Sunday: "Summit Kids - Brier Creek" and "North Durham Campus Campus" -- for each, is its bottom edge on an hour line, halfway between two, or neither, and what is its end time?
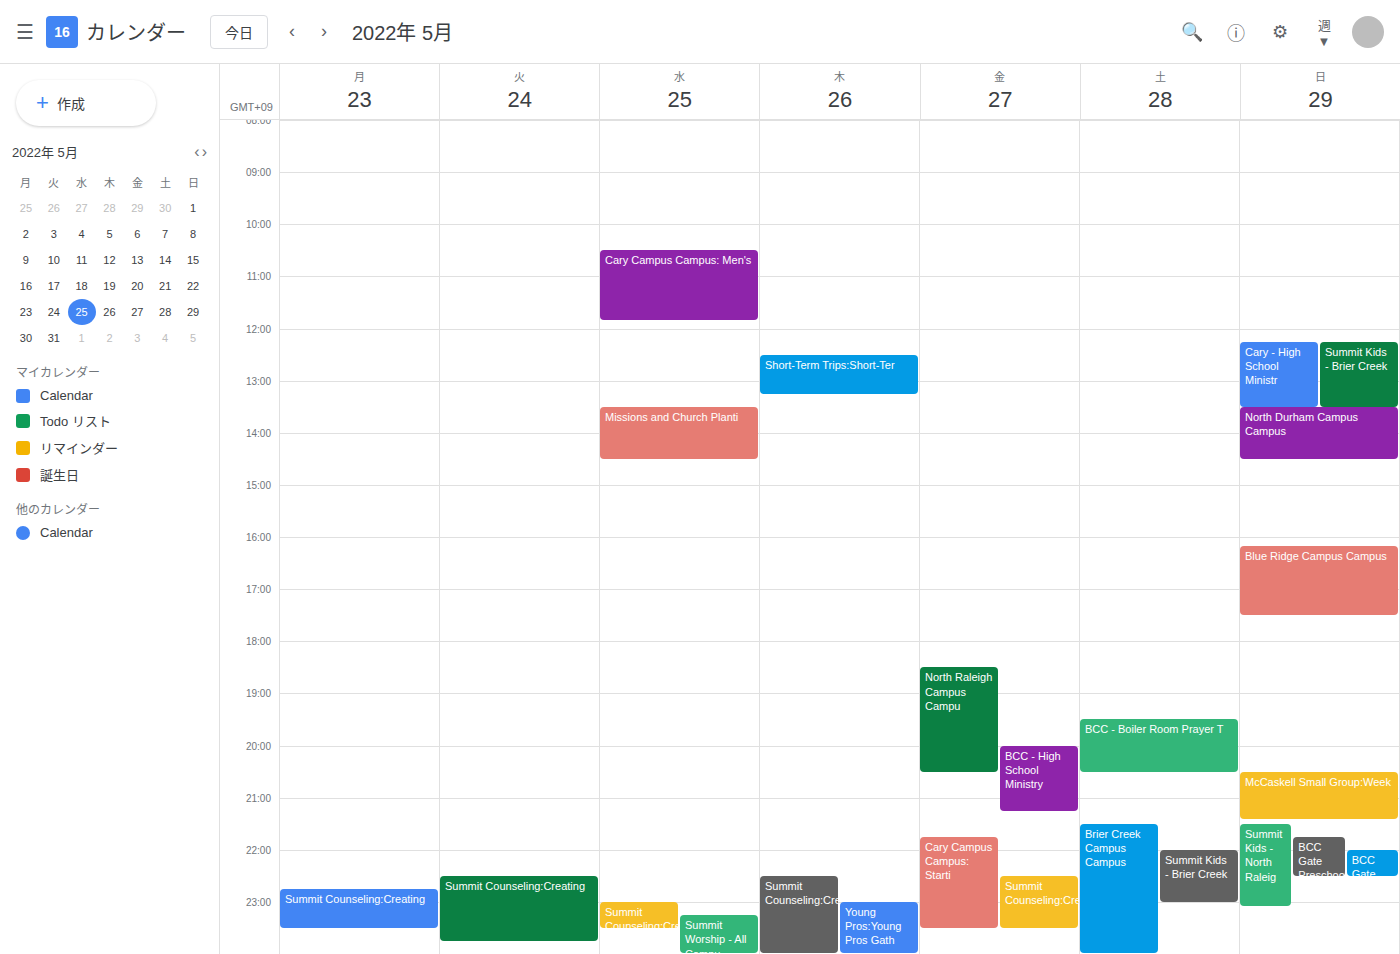
"Summit Kids - Brier Creek": 1:30 PM, halfway between the 1 PM and 2 PM lines. "North Durham Campus Campus": 2:30 PM, halfway between the 2 PM and 3 PM lines.